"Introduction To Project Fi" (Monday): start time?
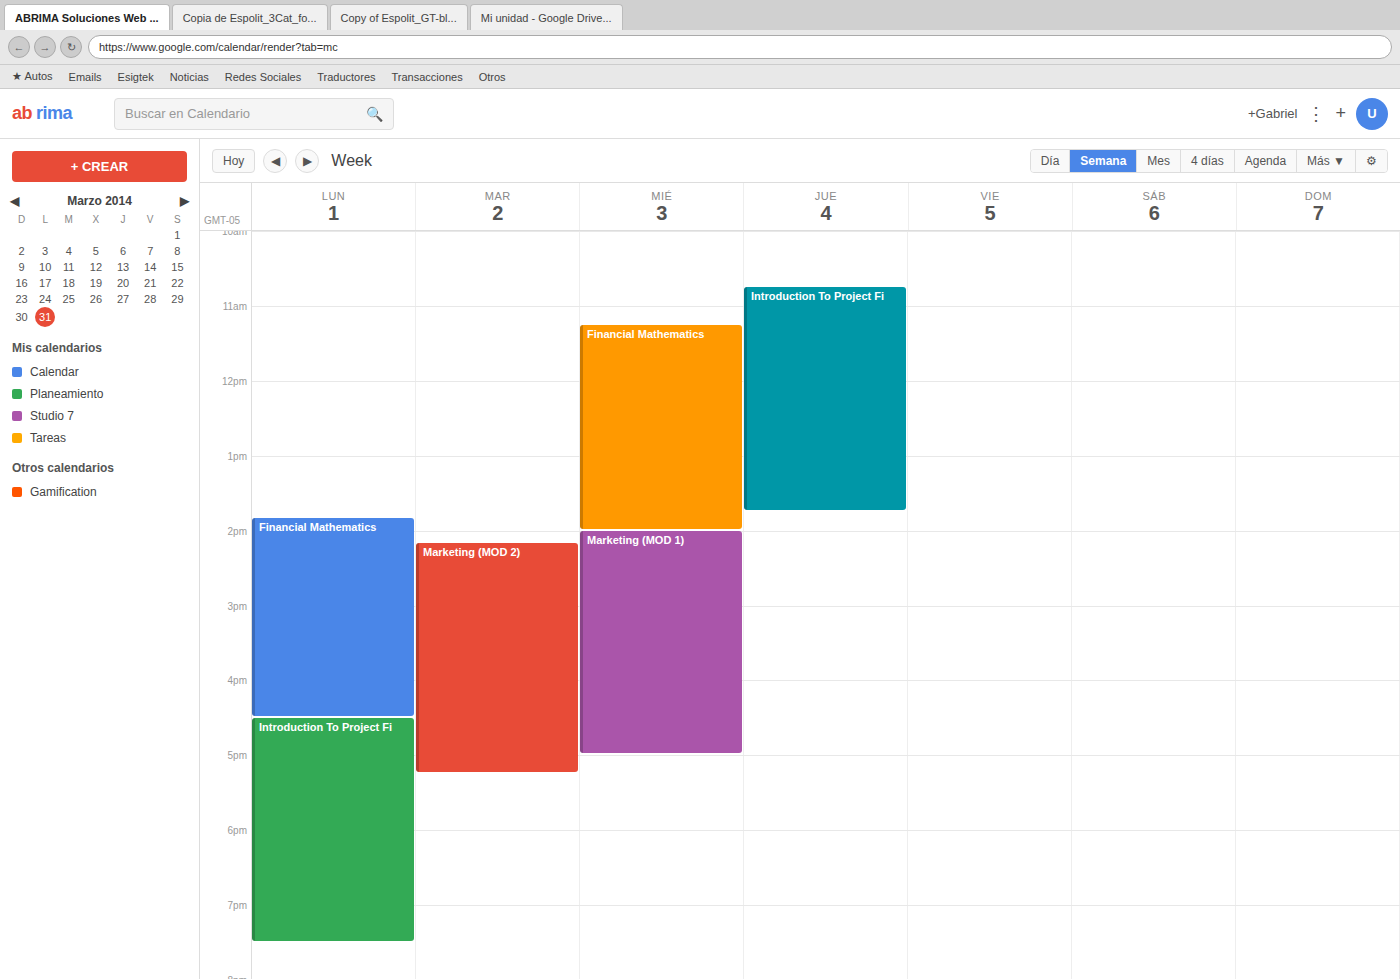
4:30 PM